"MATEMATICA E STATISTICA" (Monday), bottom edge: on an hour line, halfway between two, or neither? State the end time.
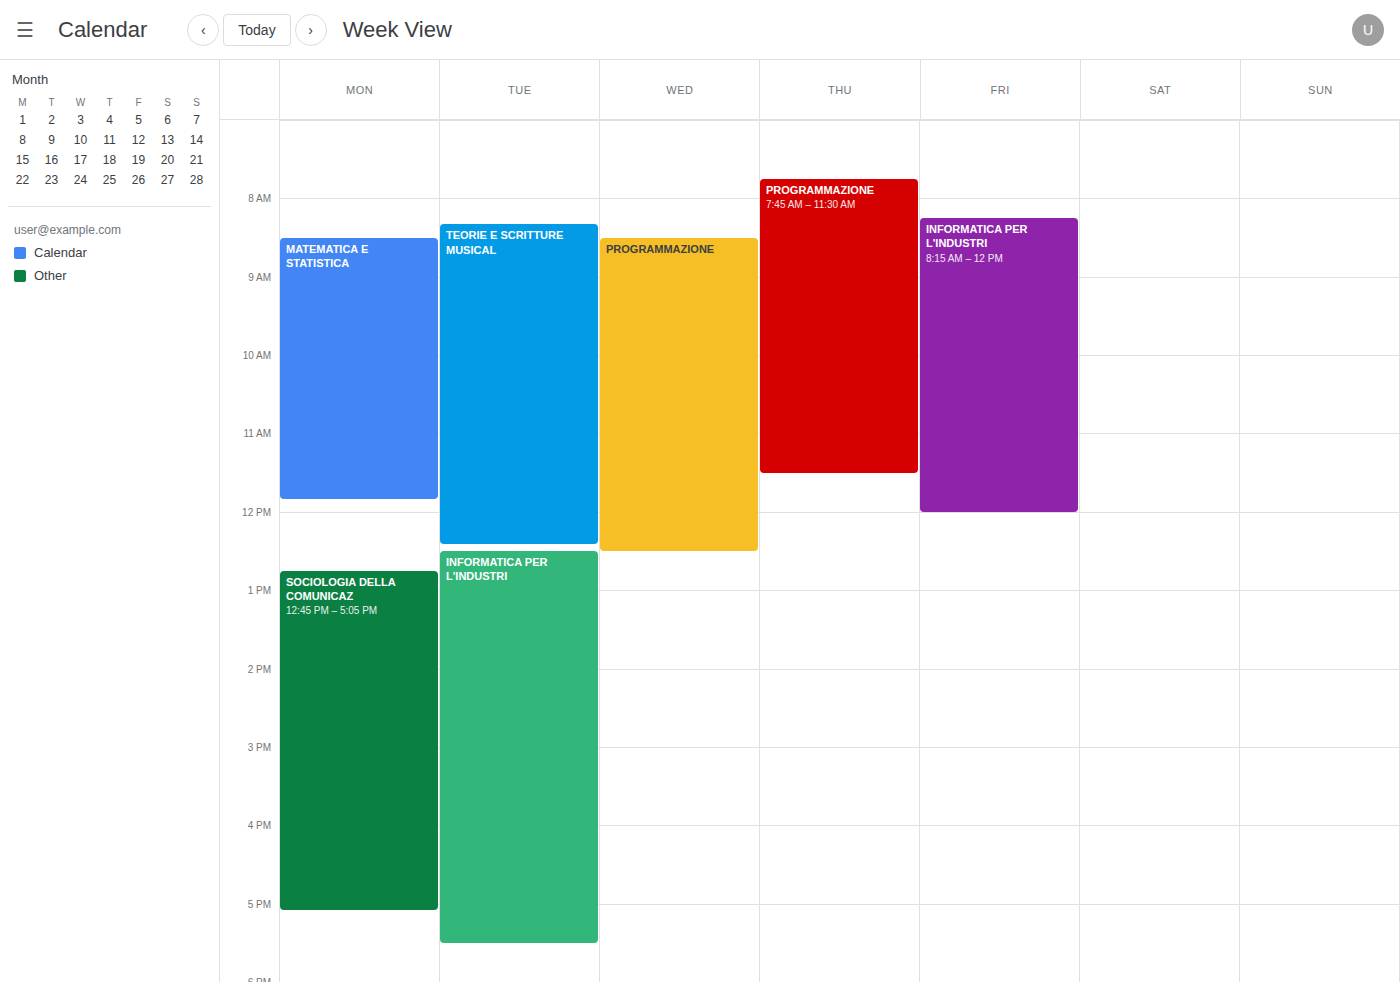
11:50 AM -- neither: 50 minutes below the 11 AM line and 10 minutes above the 12 PM line.